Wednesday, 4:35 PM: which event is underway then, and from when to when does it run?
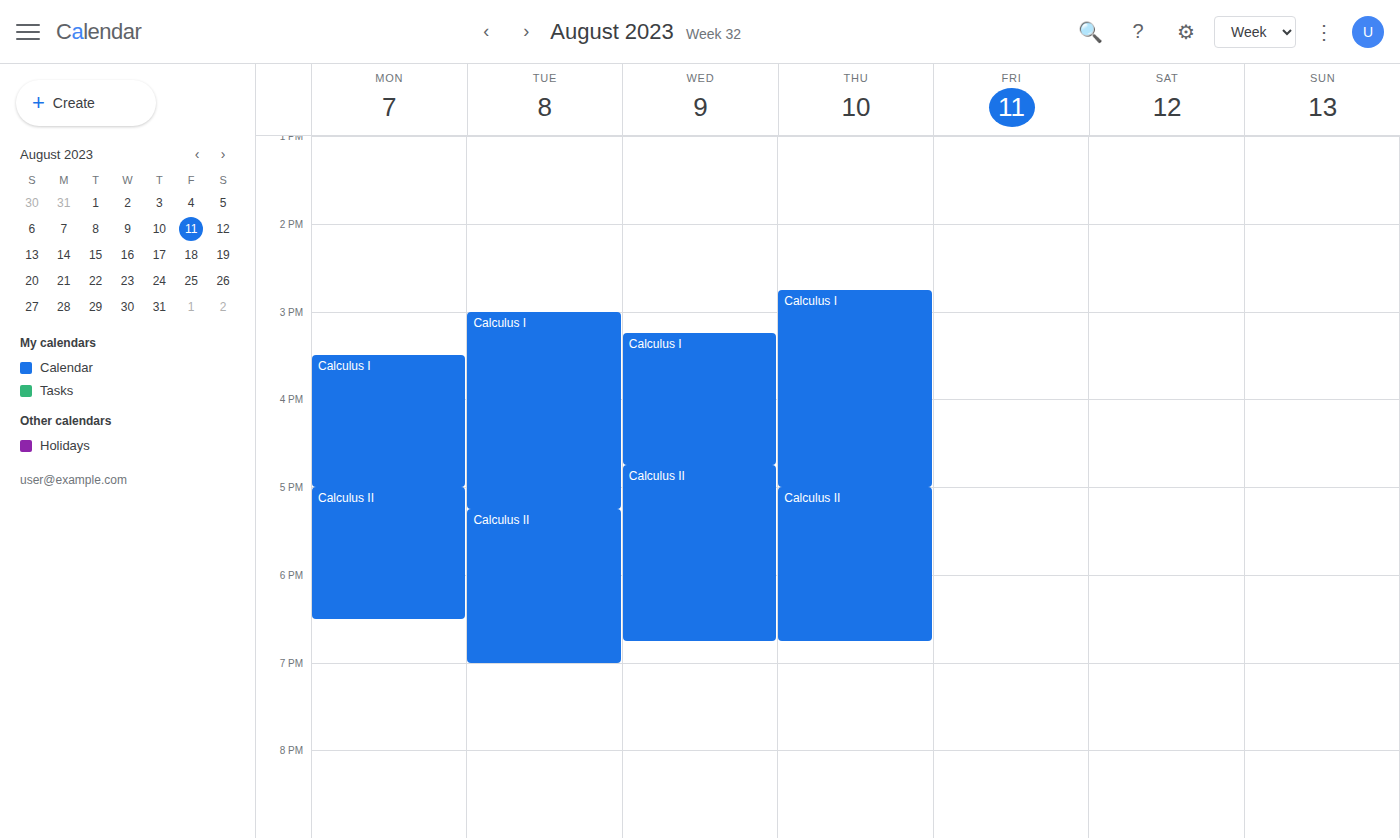
"Calculus I", 3:15 PM to 4:45 PM